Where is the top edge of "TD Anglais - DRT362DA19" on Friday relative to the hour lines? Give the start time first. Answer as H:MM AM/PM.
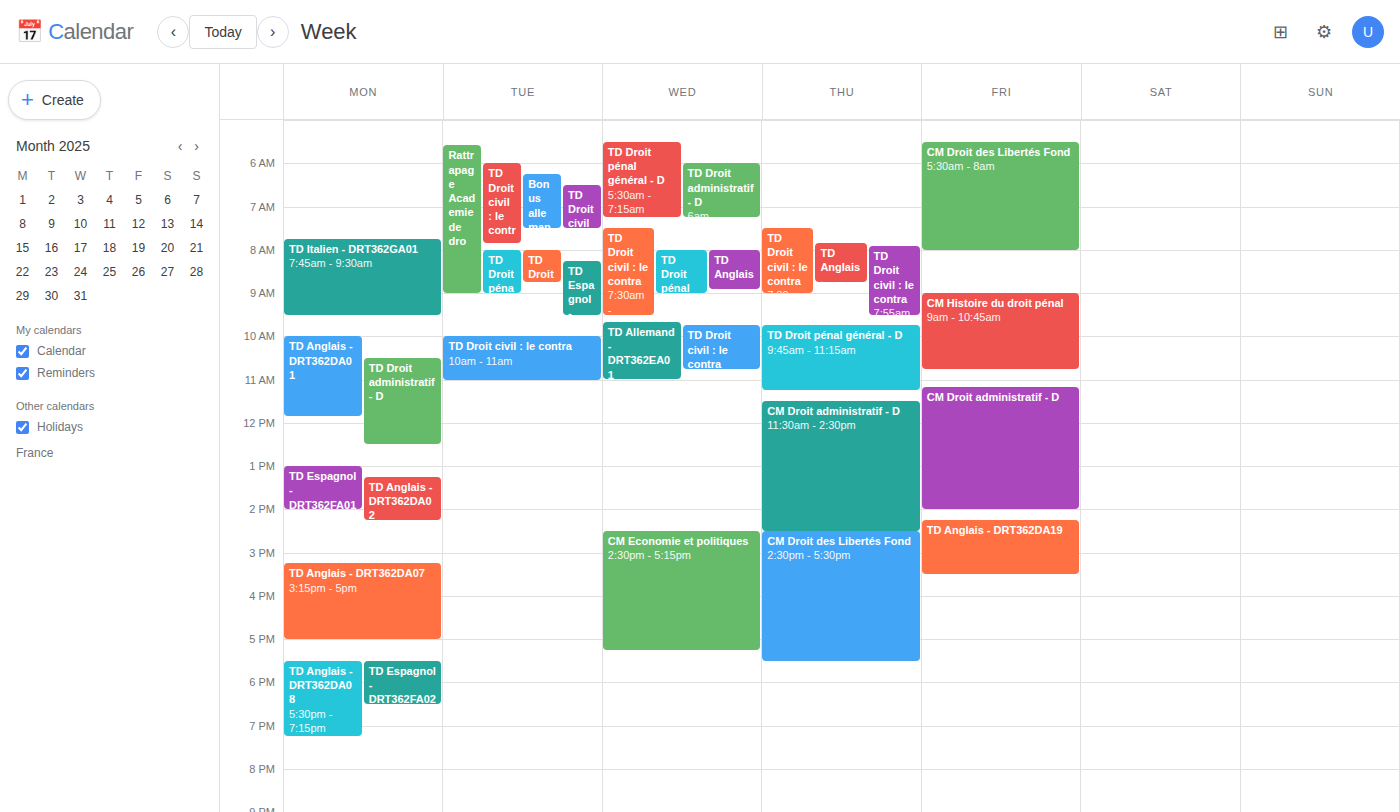
2:15 PM -- neither: a quarter of the way from the 2 PM line to the 3 PM line.